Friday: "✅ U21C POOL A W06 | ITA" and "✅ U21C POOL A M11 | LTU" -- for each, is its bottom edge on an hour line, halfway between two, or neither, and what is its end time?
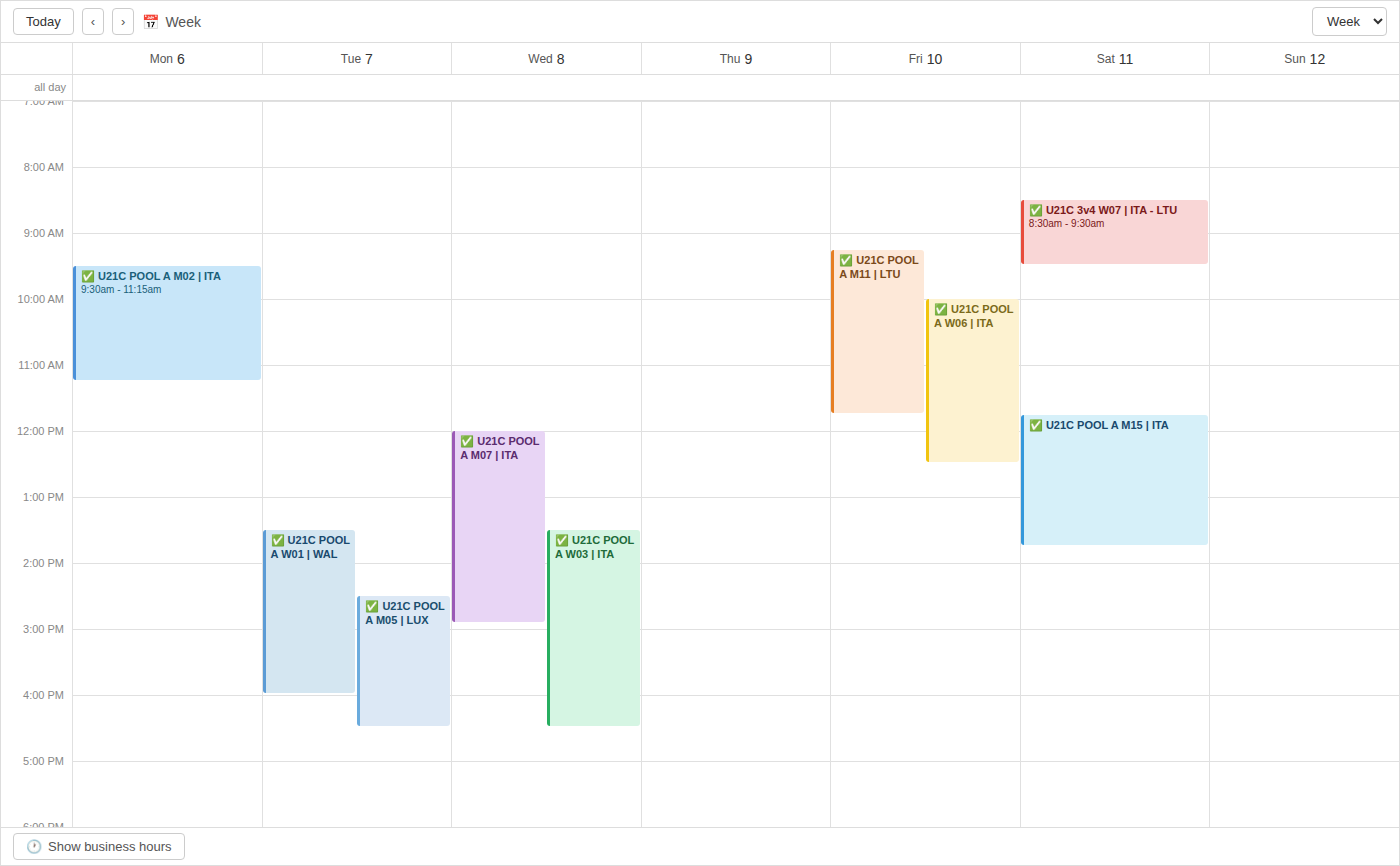
"✅ U21C POOL A W06 | ITA": 12:30 PM, halfway between the 12 PM and 1 PM lines. "✅ U21C POOL A M11 | LTU": 11:45 AM, neither: three quarters of the way from the 11 AM line to the 12 PM line.